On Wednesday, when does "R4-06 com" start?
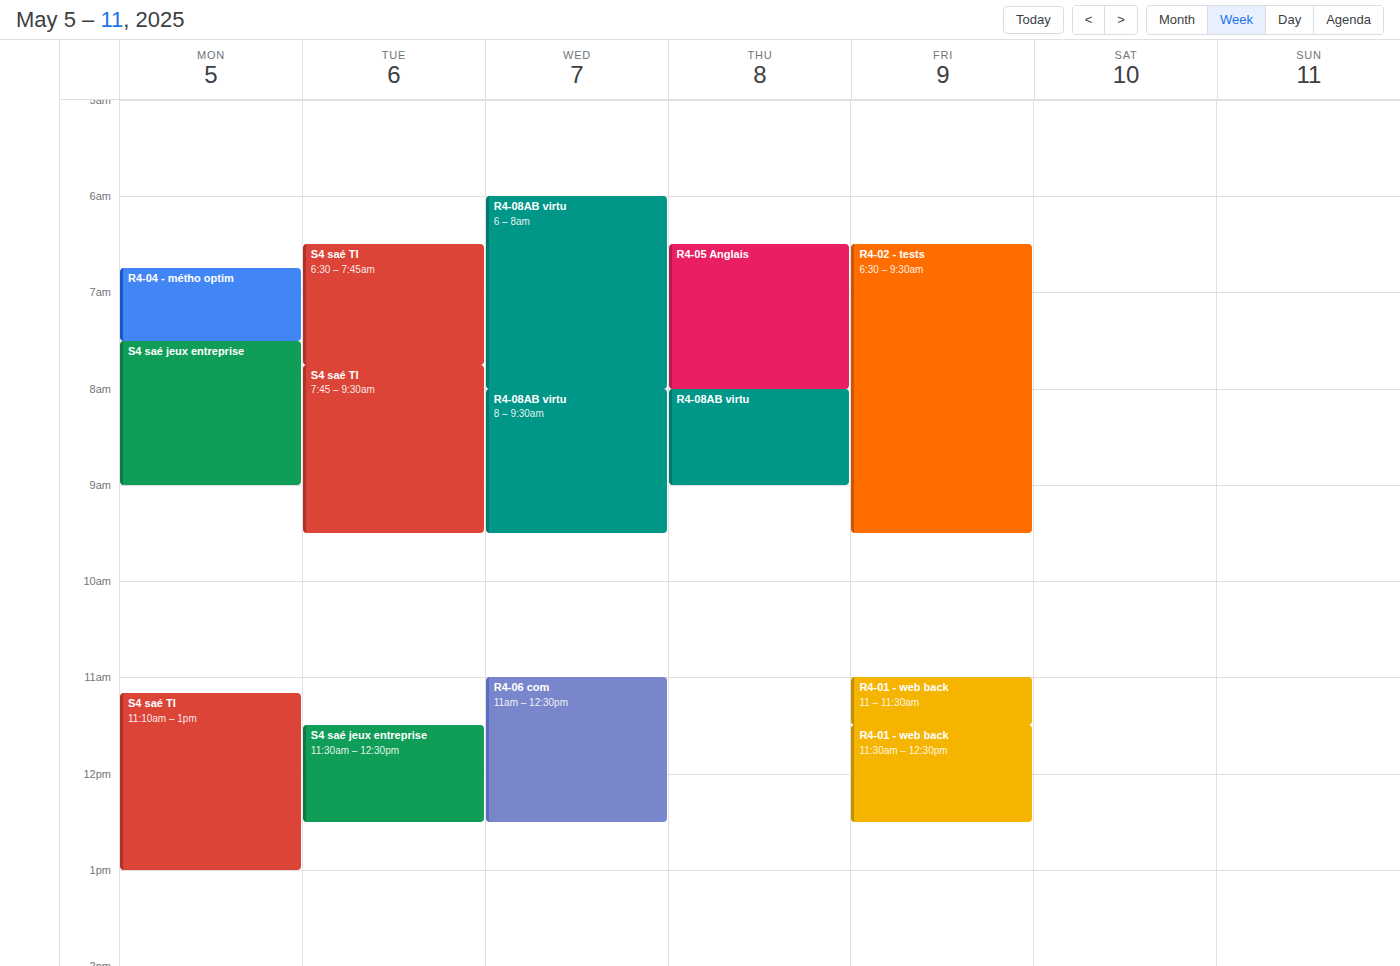
11:00 AM